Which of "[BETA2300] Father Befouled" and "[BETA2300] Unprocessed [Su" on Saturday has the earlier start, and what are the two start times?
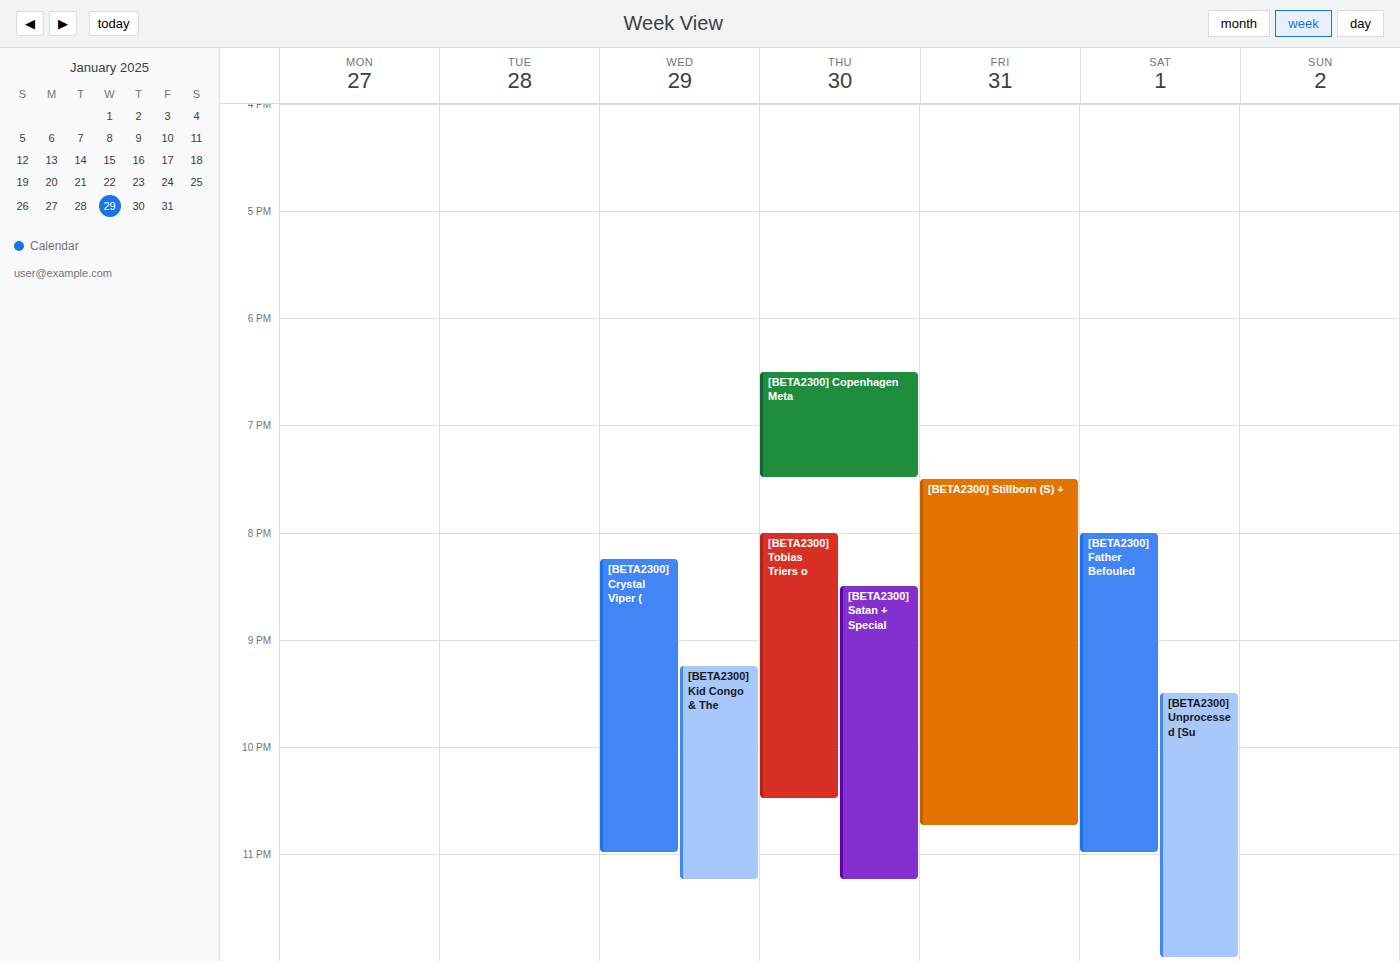
"[BETA2300] Father Befouled" 20:00; "[BETA2300] Unprocessed [Su" 21:30.